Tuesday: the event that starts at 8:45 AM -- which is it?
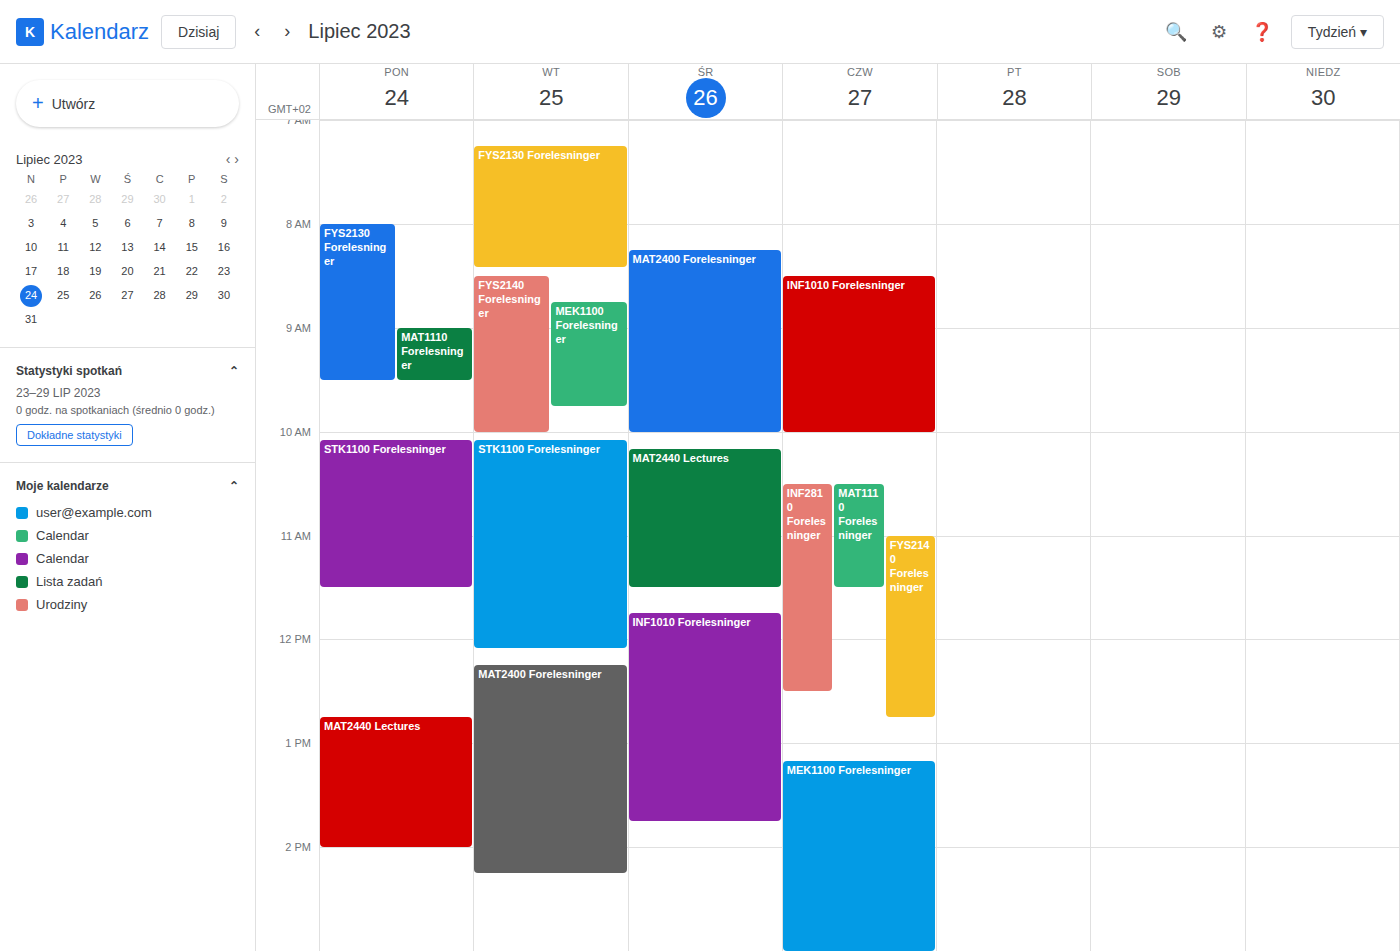
"MEK1100 Forelesninger"